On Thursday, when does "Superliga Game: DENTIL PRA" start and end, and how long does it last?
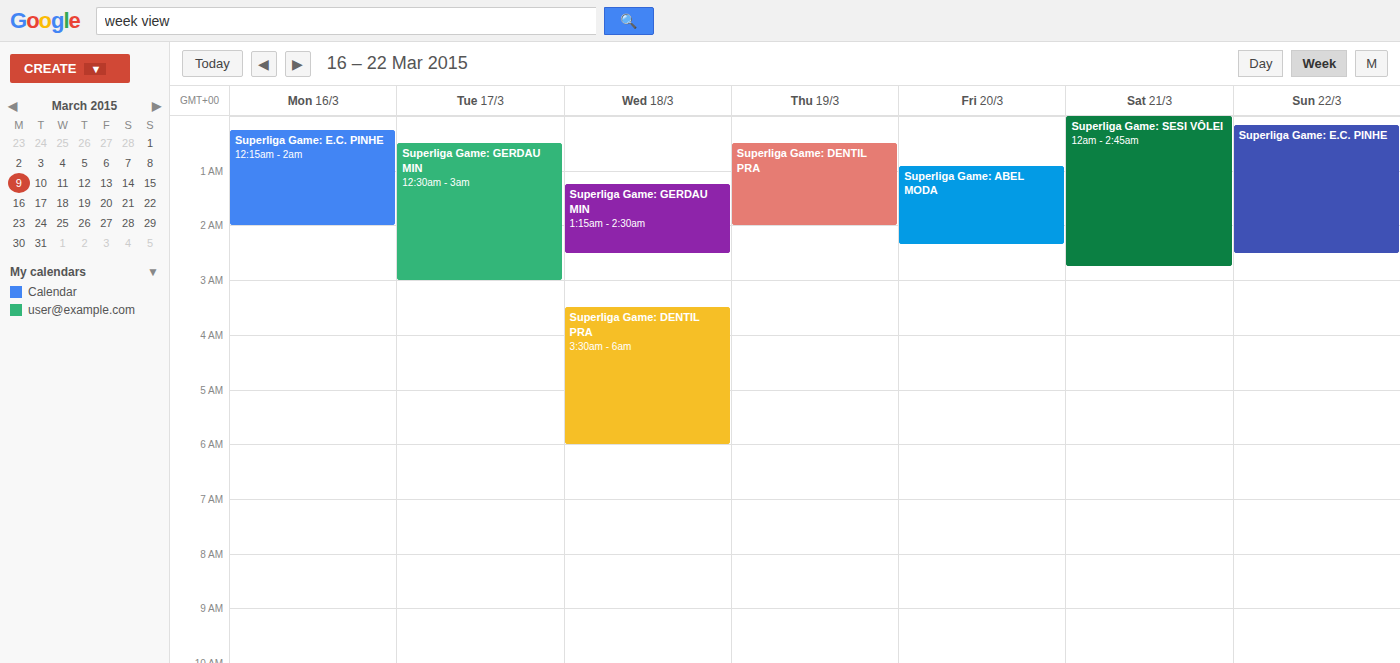
12:30 AM to 2:00 AM, 1 hour 30 minutes